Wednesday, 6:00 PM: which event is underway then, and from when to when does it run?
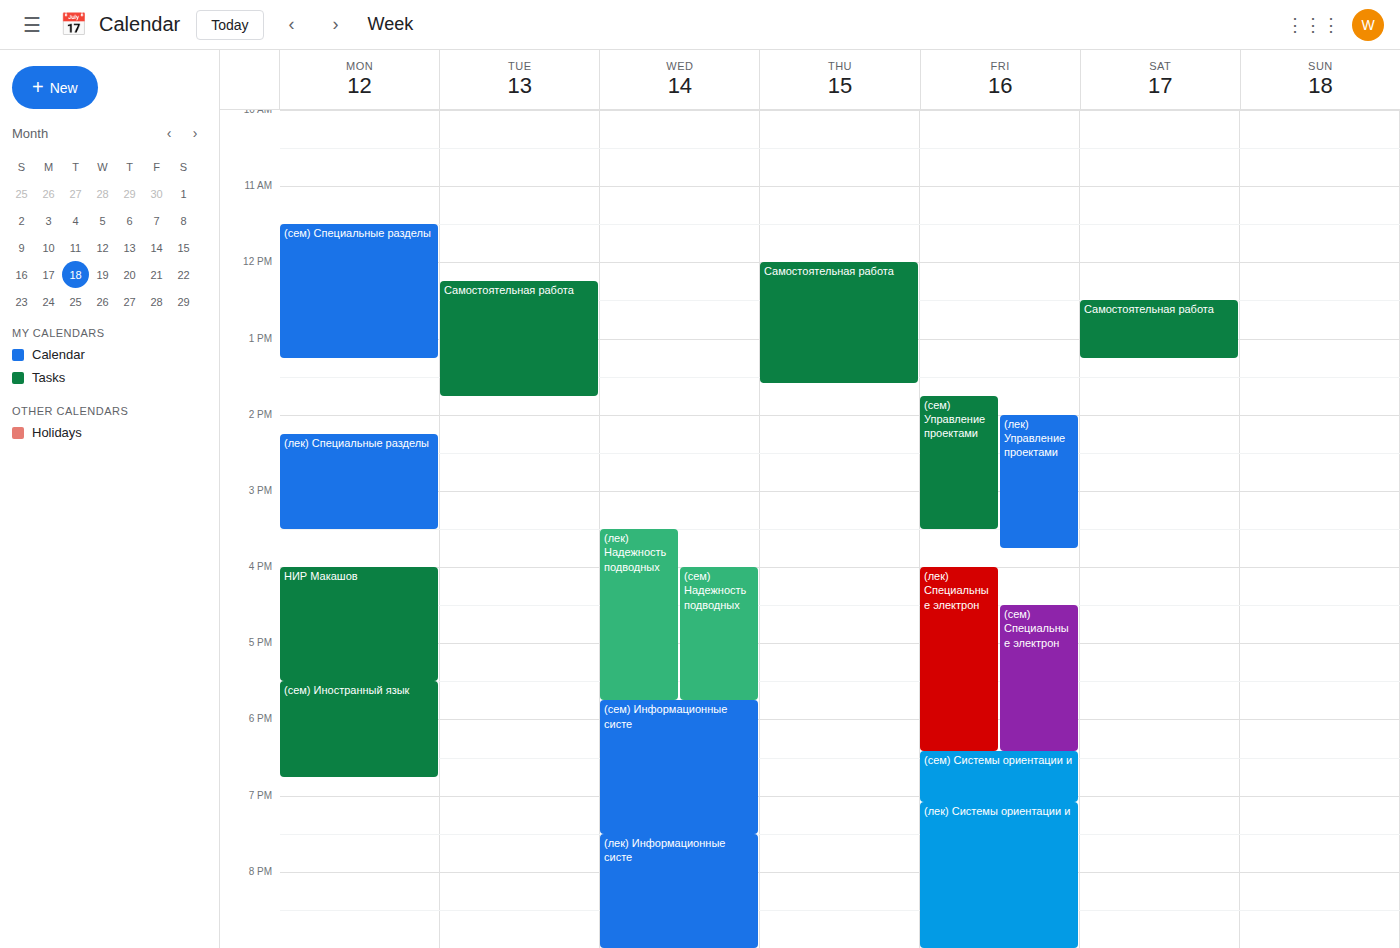
"(сем) Информационные систе", 5:45 PM to 7:30 PM